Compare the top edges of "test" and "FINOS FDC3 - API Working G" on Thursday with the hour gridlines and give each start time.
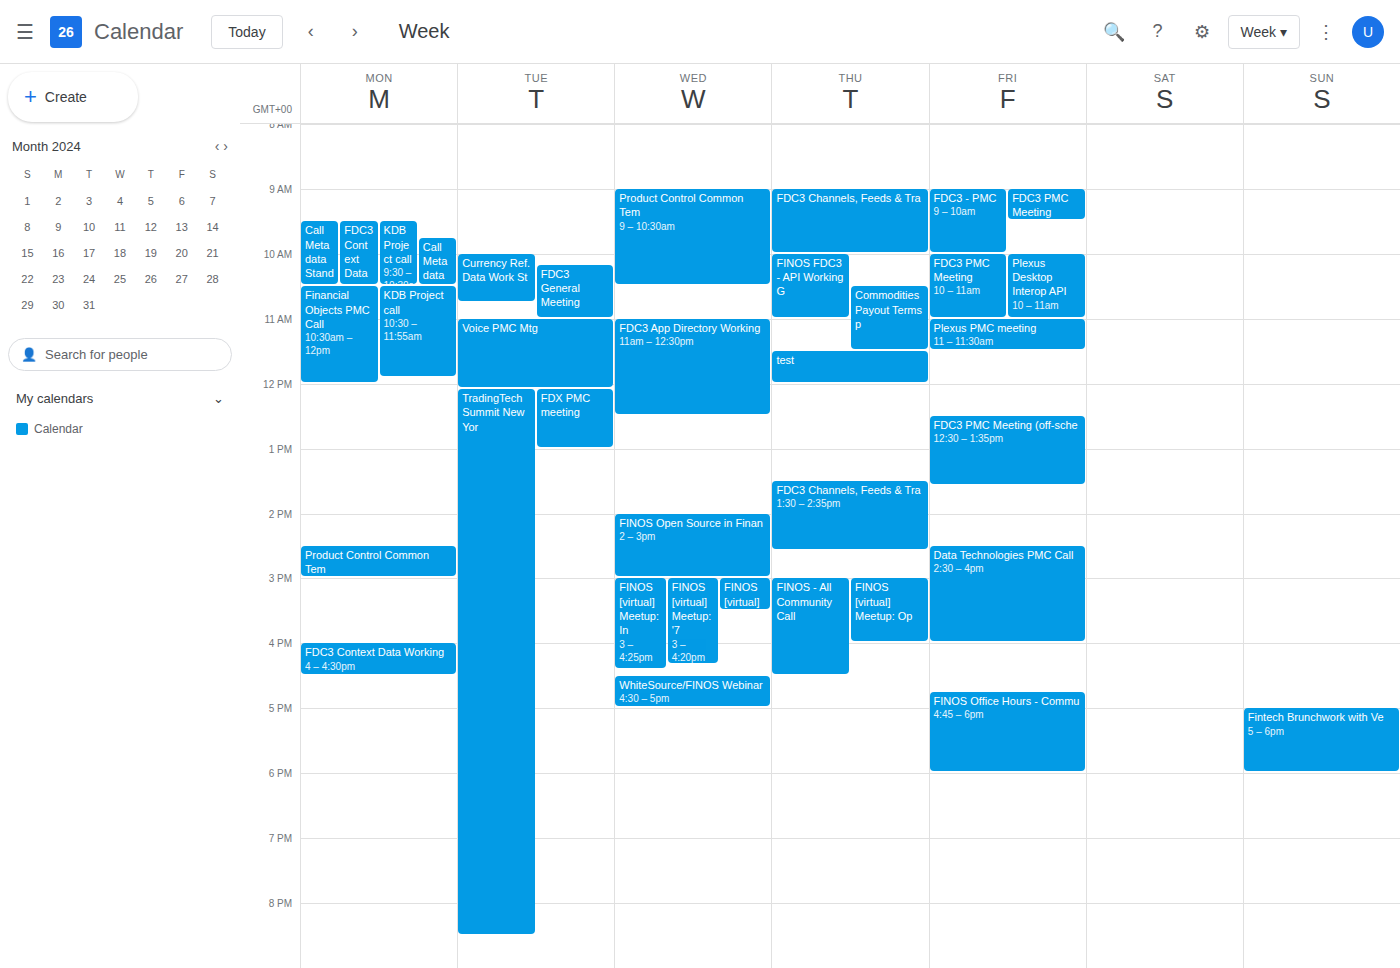
"test": 11:30 AM, halfway between the 11 AM and 12 PM lines. "FINOS FDC3 - API Working G": 10:00 AM, exactly on the 10 AM line.